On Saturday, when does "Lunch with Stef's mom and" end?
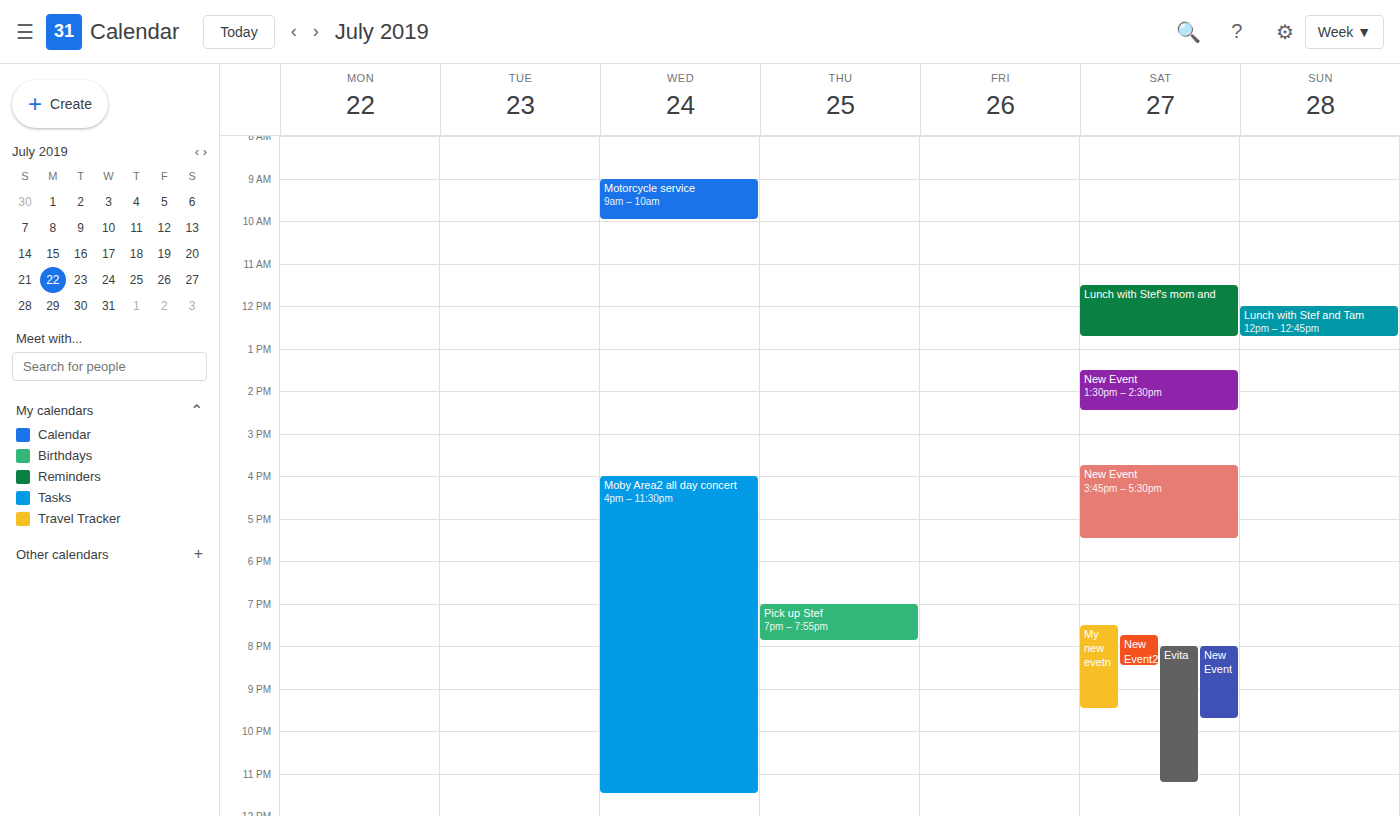
12:45